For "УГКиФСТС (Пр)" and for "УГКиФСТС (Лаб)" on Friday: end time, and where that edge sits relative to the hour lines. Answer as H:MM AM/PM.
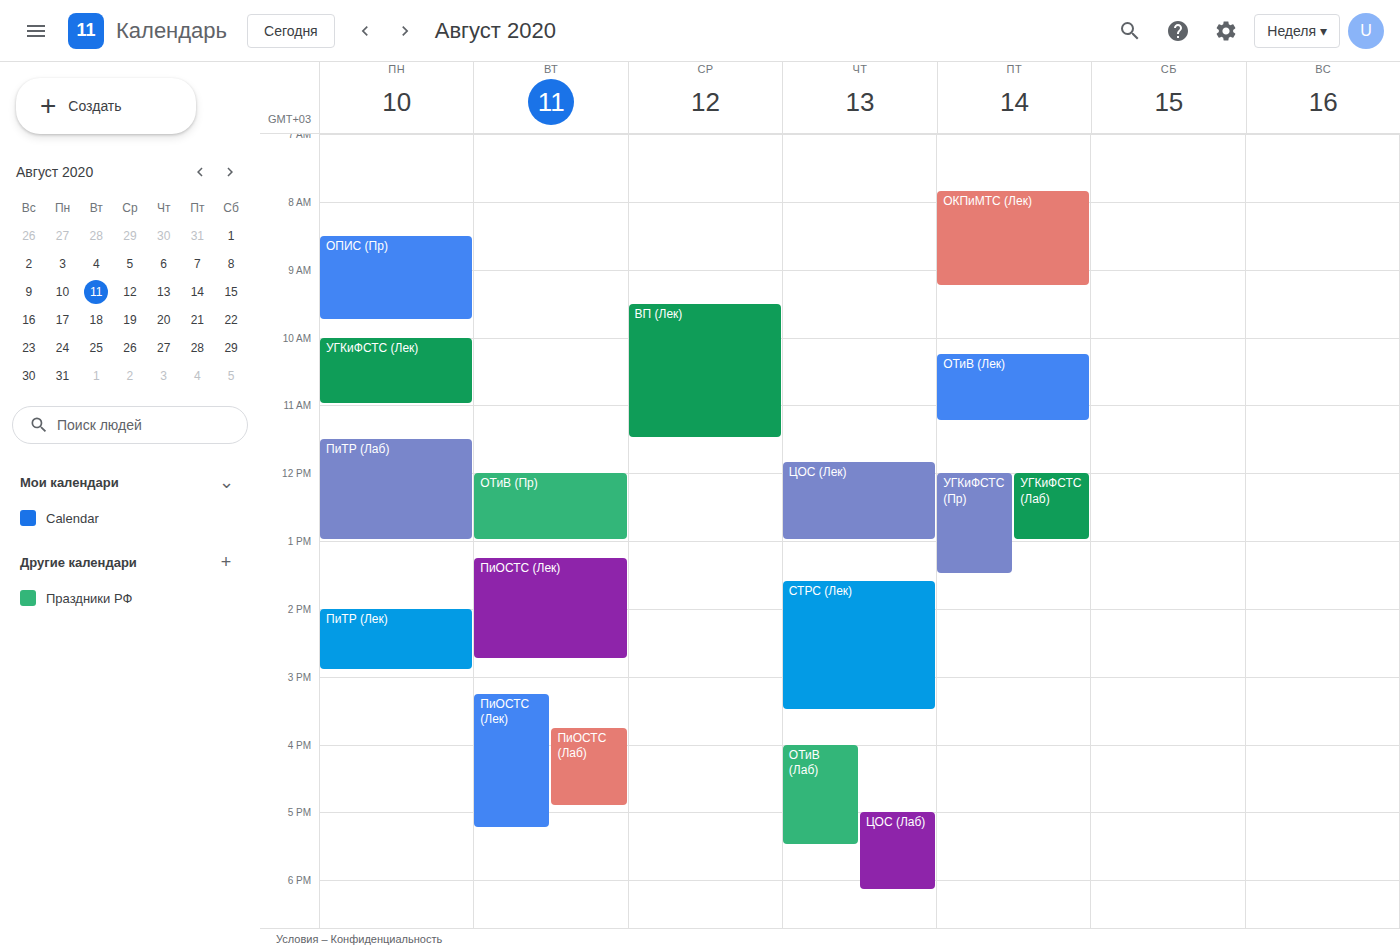
"УГКиФСТС (Пр)": 1:30 PM, halfway between the 1 PM and 2 PM lines. "УГКиФСТС (Лаб)": 1:00 PM, exactly on the 1 PM line.